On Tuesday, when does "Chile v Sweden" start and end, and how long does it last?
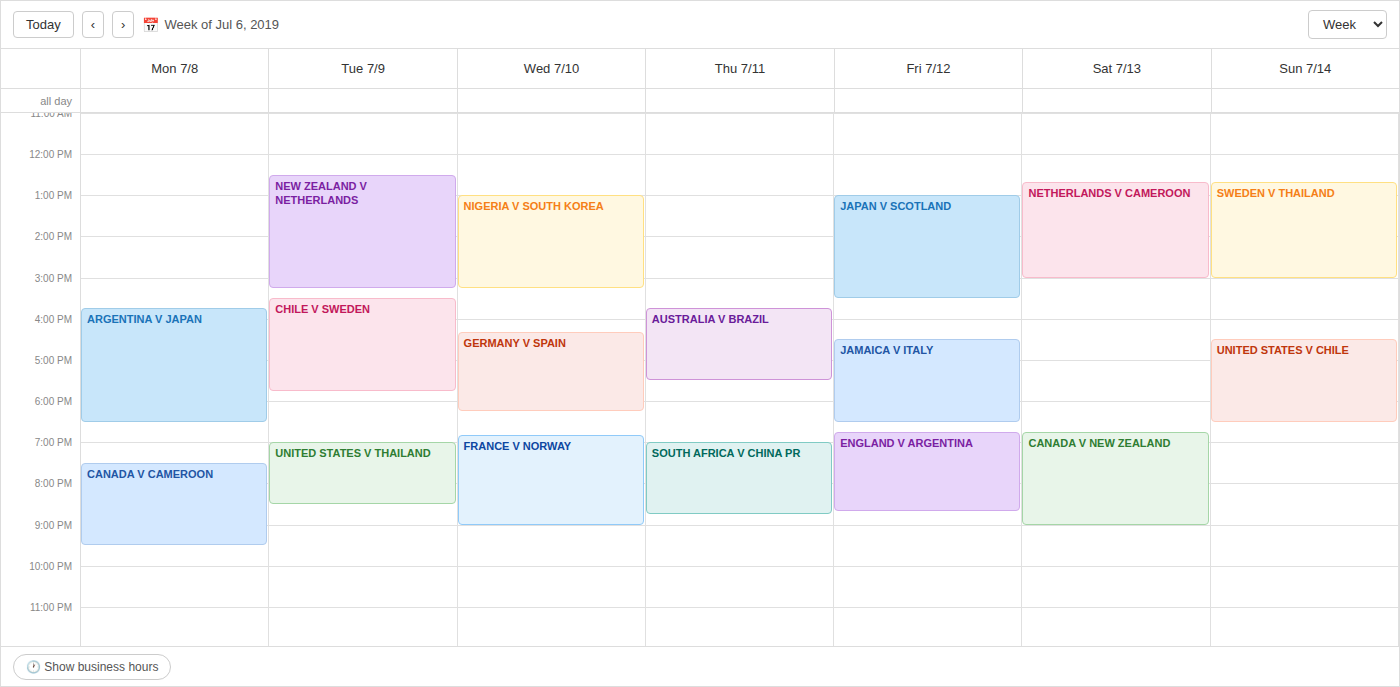
3:30 PM to 5:45 PM, 2 hours 15 minutes